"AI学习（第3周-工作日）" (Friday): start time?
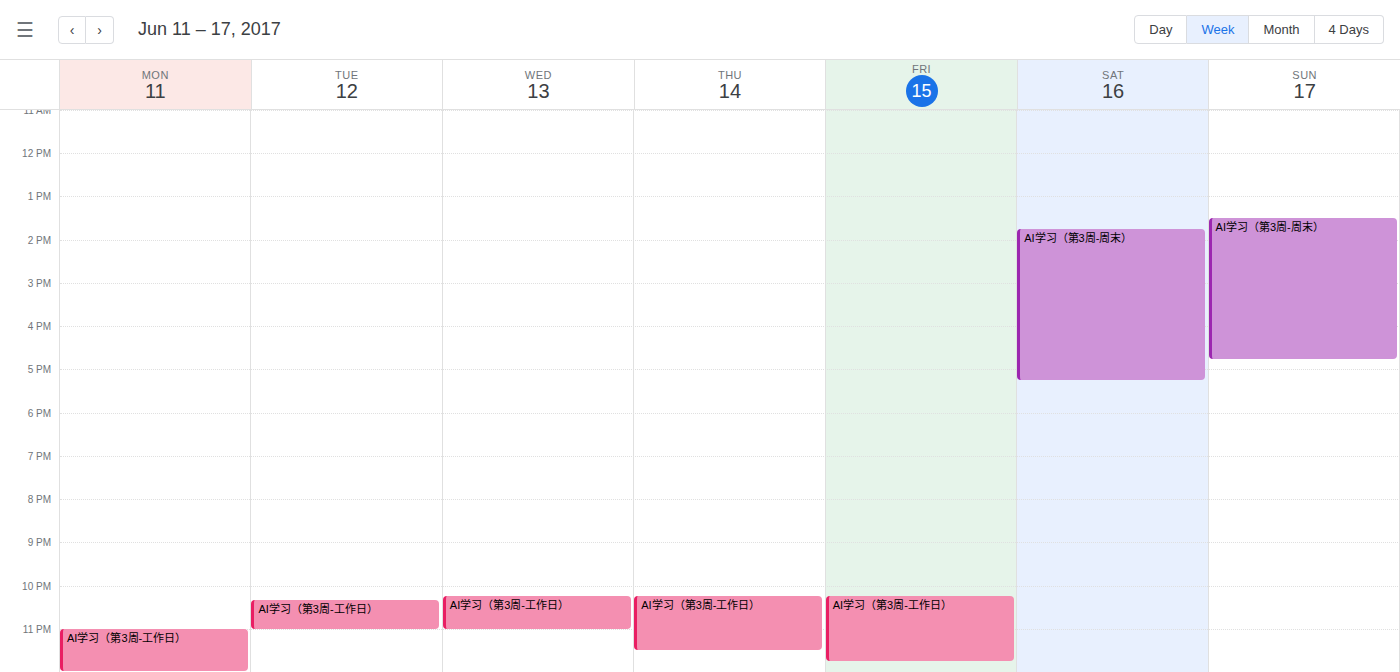
10:15 PM